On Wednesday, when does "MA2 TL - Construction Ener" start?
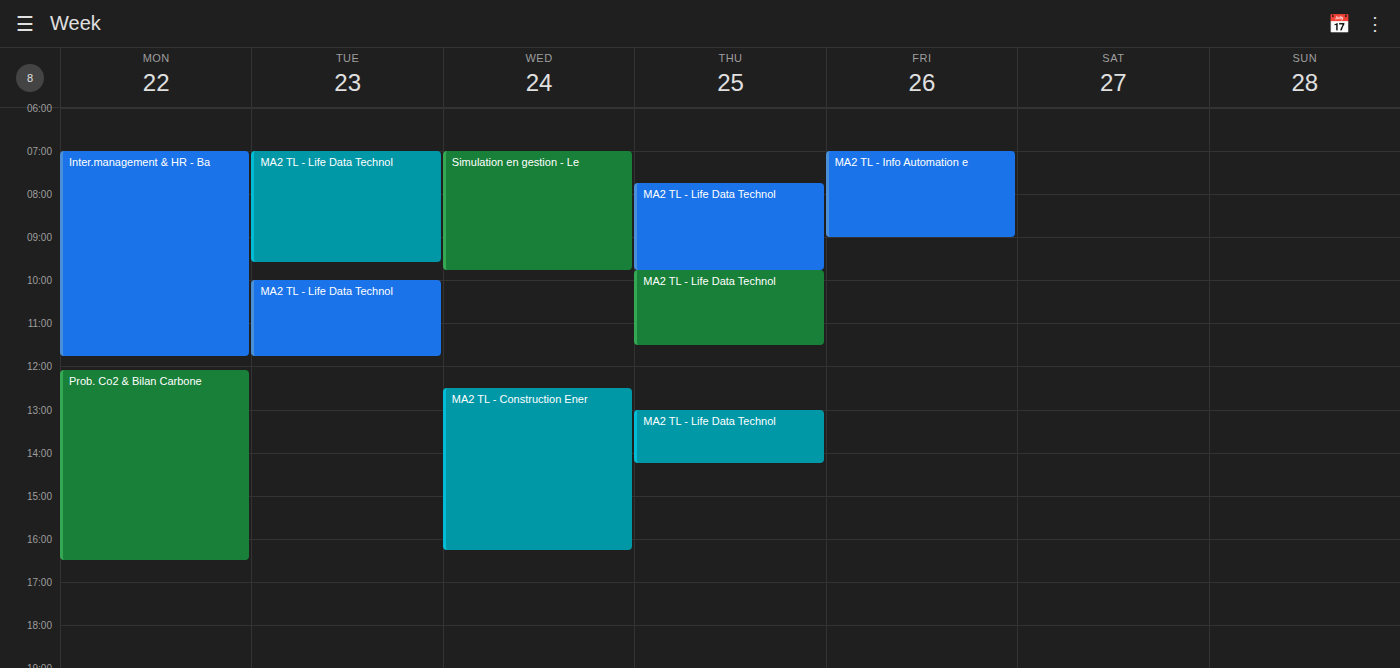
12:30 PM